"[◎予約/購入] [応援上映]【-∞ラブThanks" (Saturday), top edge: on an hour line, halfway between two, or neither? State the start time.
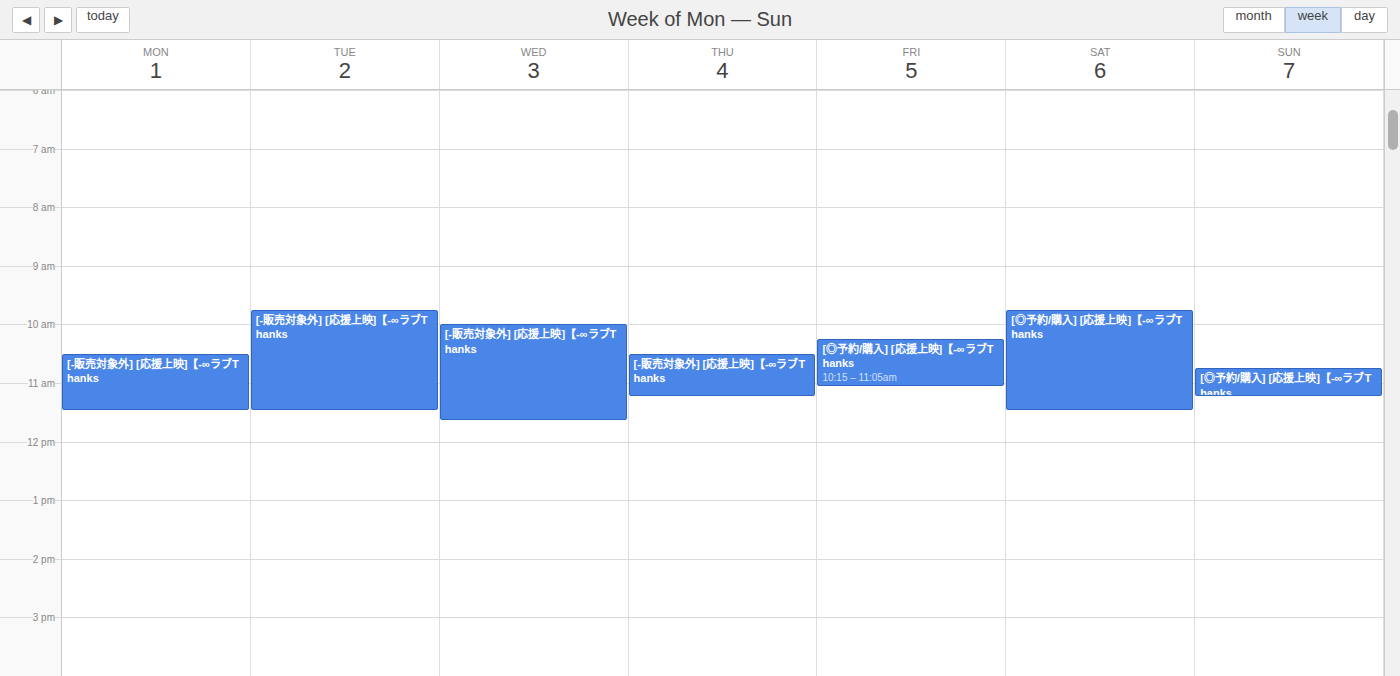
9:45 AM -- neither: three quarters of the way from the 9 AM line to the 10 AM line.